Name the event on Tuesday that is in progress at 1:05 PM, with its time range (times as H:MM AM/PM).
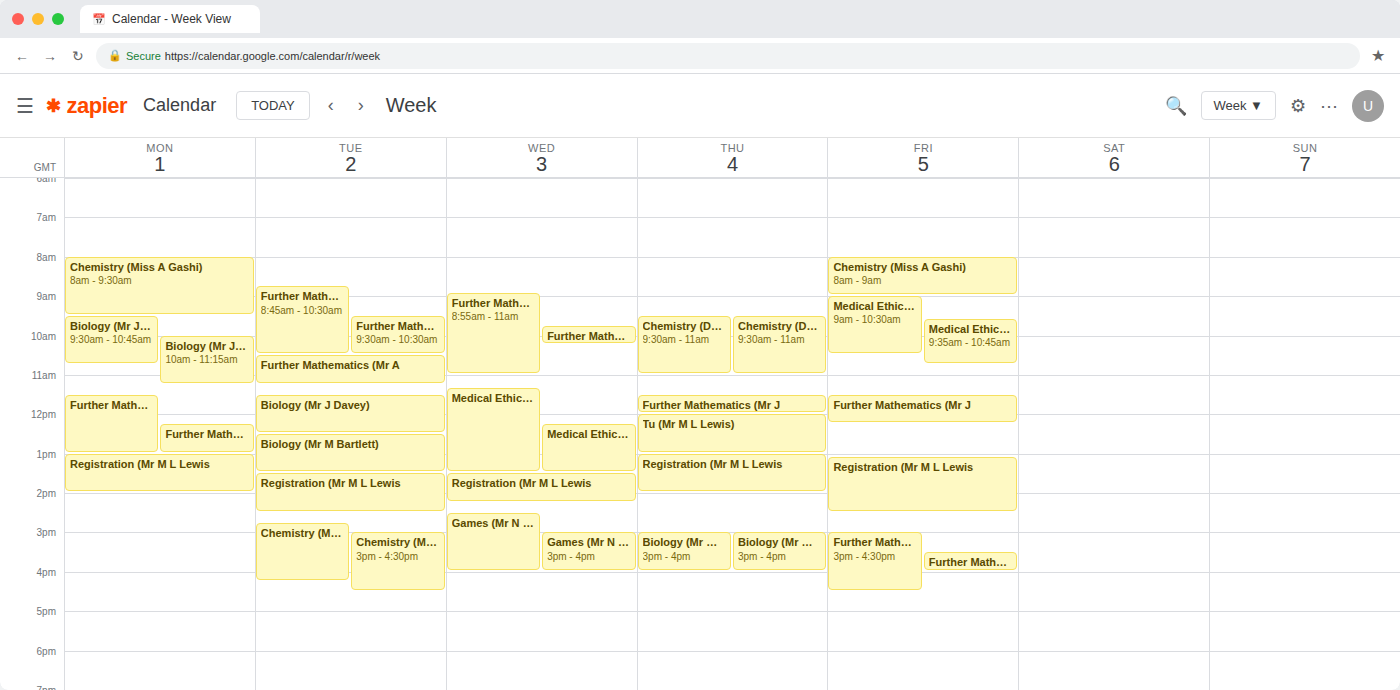
"Biology (Mr M Bartlett)", 12:30 PM to 1:30 PM